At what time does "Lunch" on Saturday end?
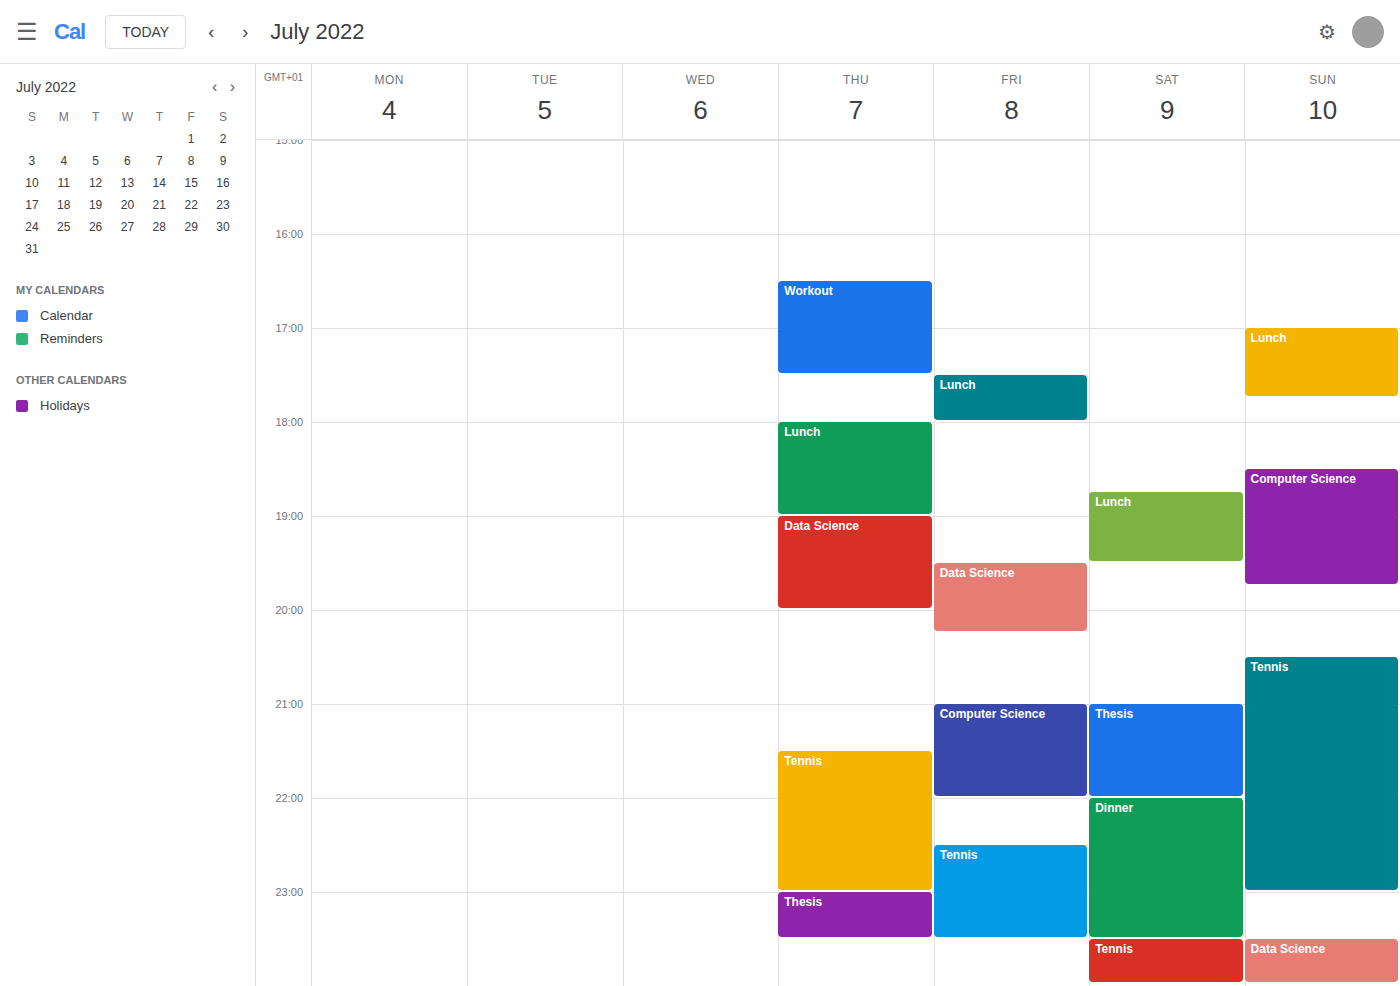
7:30 PM